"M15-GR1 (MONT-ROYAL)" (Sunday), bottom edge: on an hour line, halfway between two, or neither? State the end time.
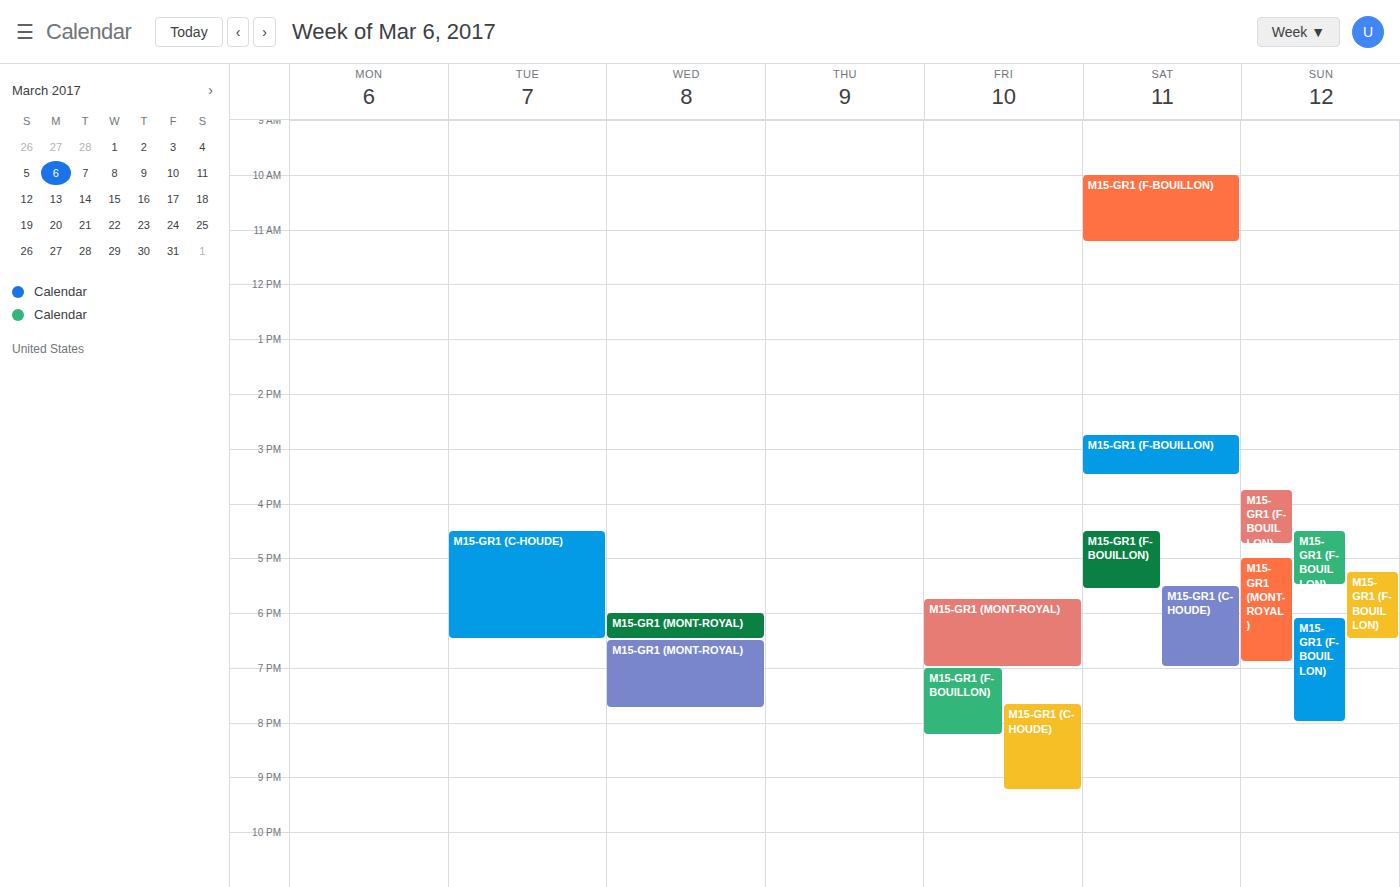
6:55 PM -- neither: 55 minutes below the 6 PM line and 5 minutes above the 7 PM line.